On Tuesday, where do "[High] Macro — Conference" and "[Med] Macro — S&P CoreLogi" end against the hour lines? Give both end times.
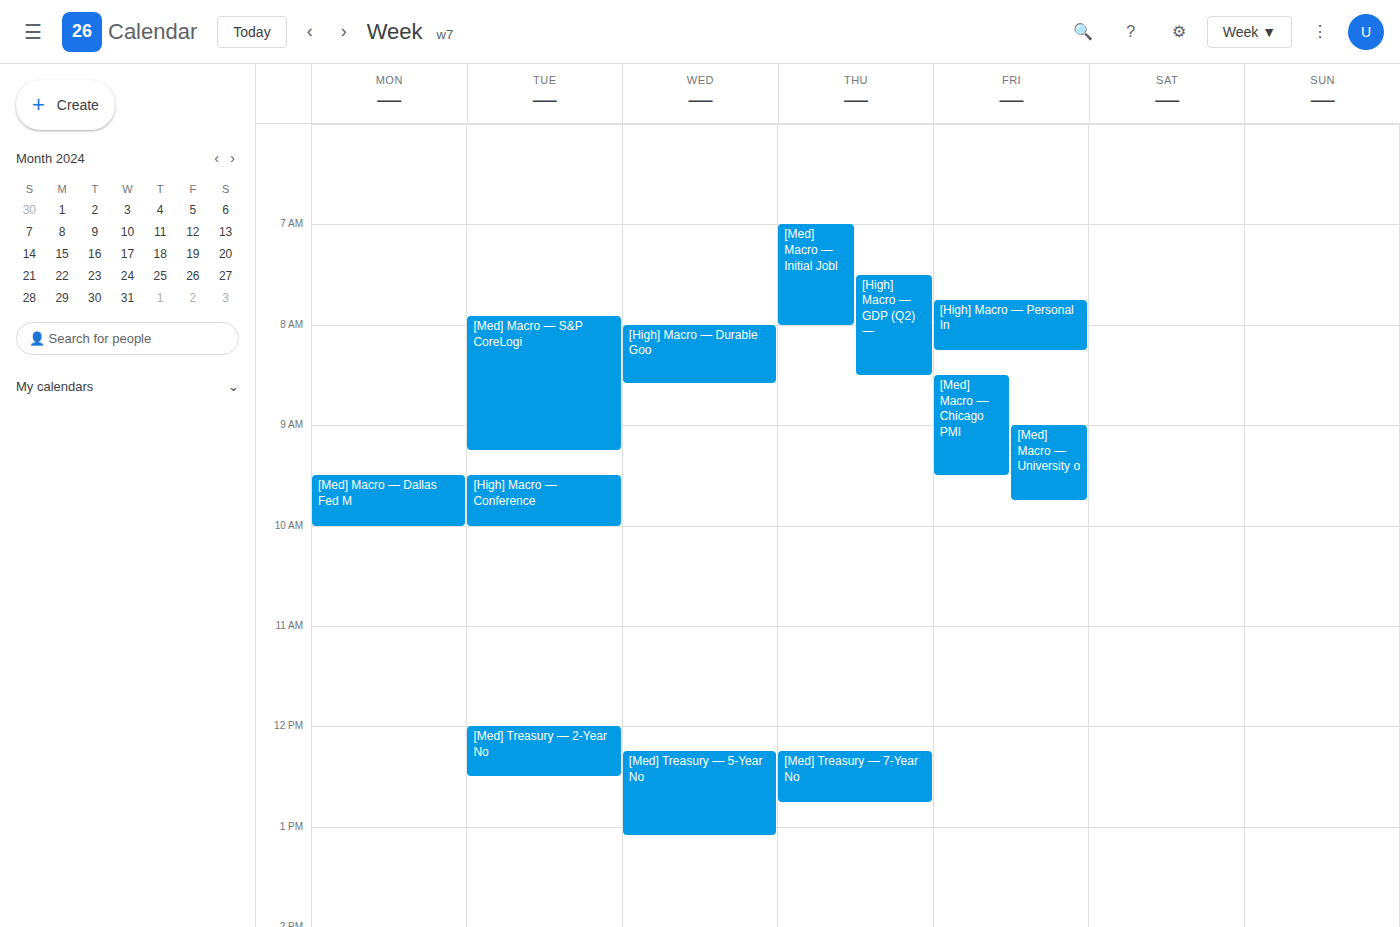
"[High] Macro — Conference": 10:00 AM, exactly on the 10 AM line. "[Med] Macro — S&P CoreLogi": 9:15 AM, neither: a quarter of the way from the 9 AM line to the 10 AM line.